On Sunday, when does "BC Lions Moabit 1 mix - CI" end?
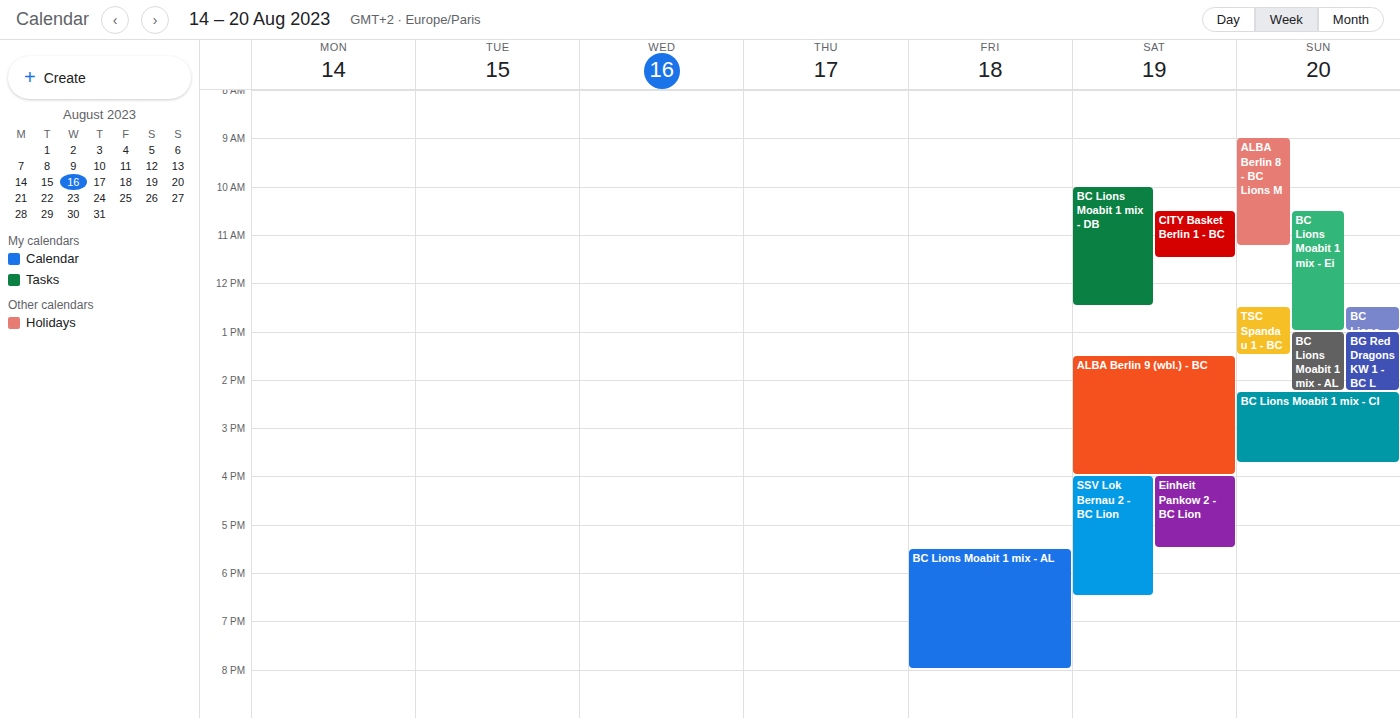
3:45 PM